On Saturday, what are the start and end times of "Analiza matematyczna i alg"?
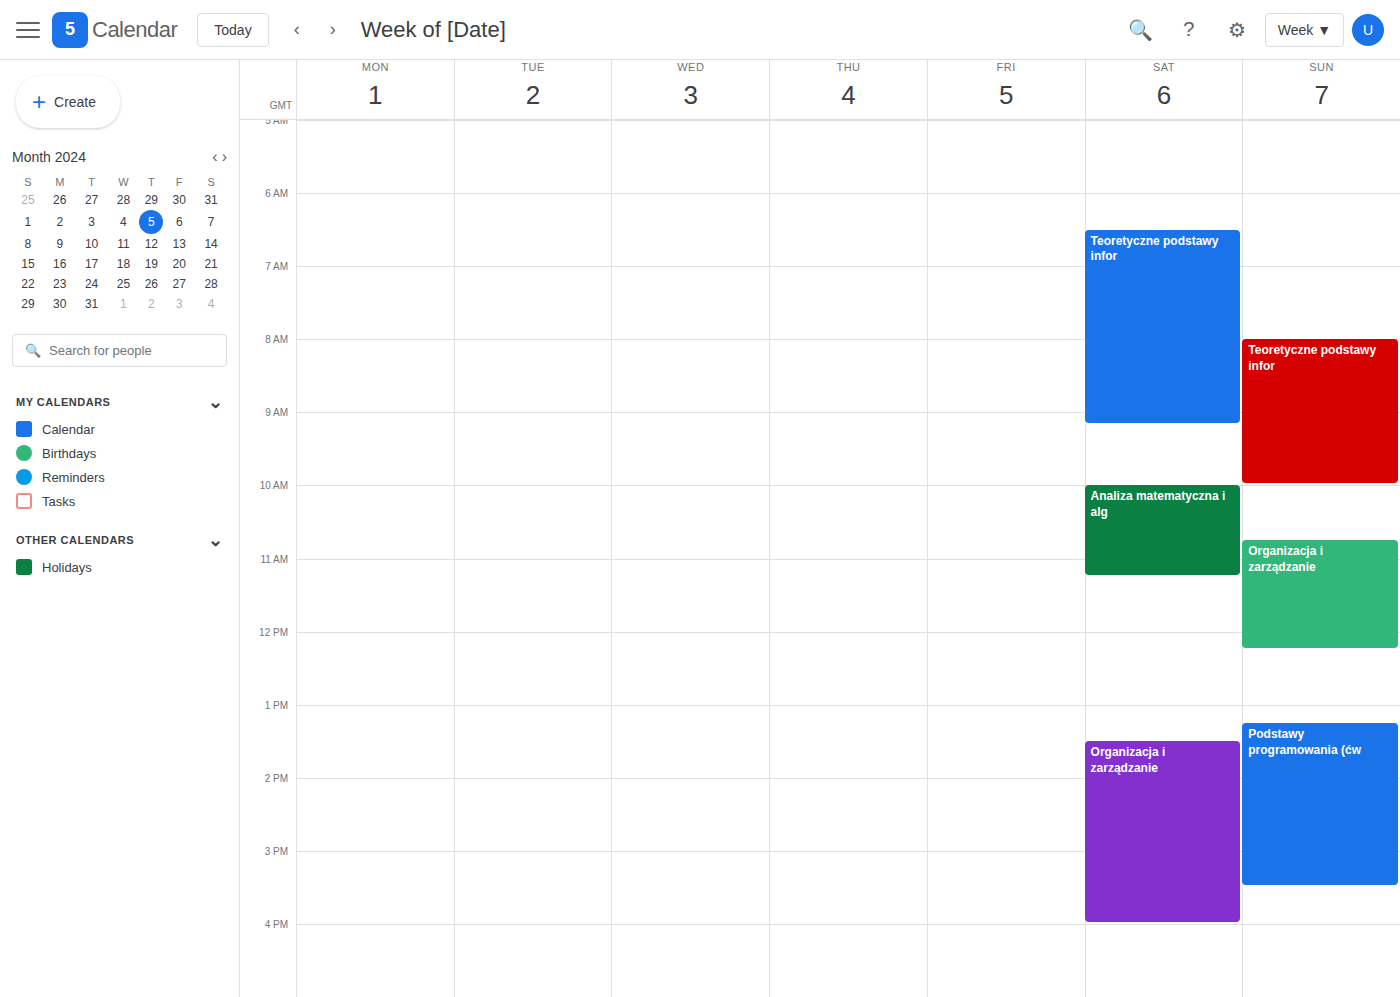
10:00 AM to 11:15 AM